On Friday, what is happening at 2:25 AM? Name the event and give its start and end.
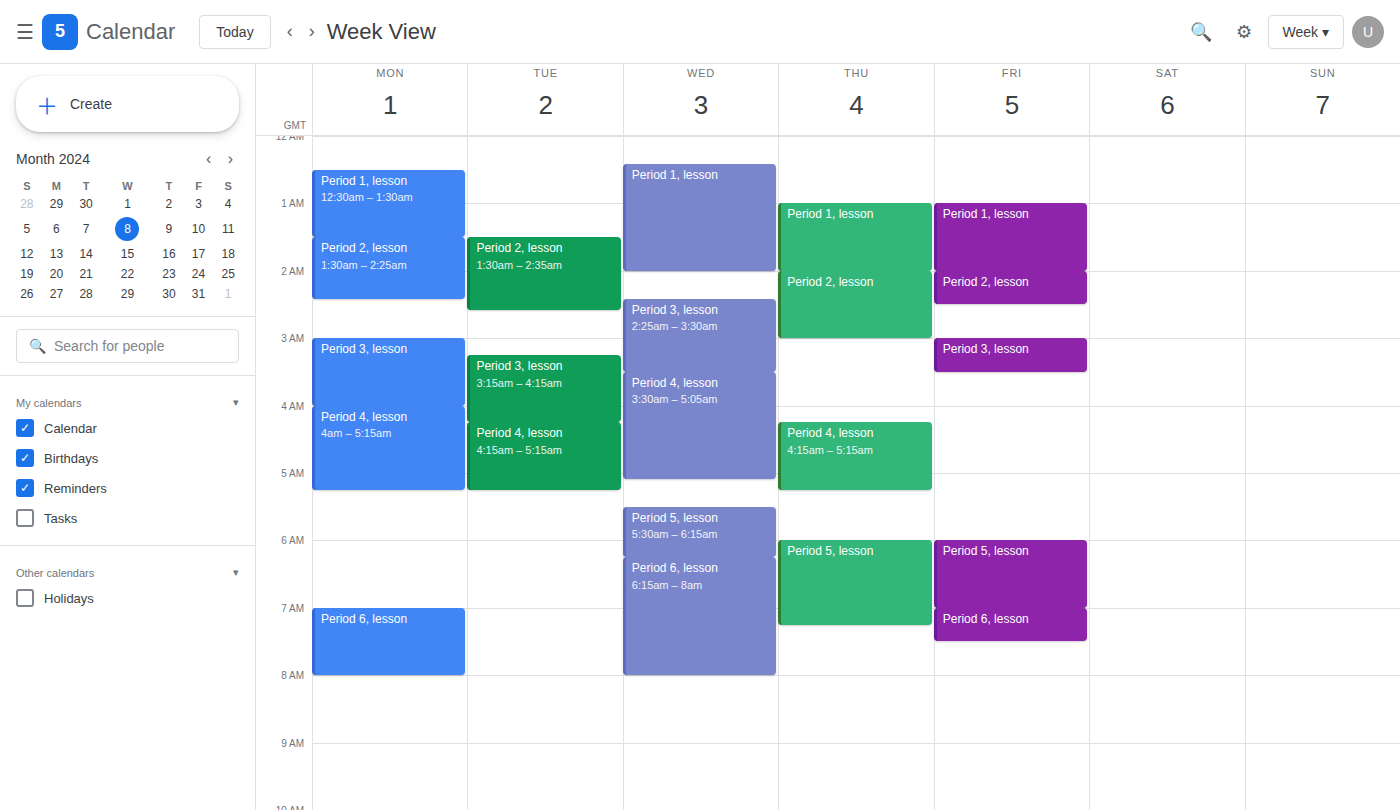
"Period 2, lesson", 2:00 AM to 2:30 AM